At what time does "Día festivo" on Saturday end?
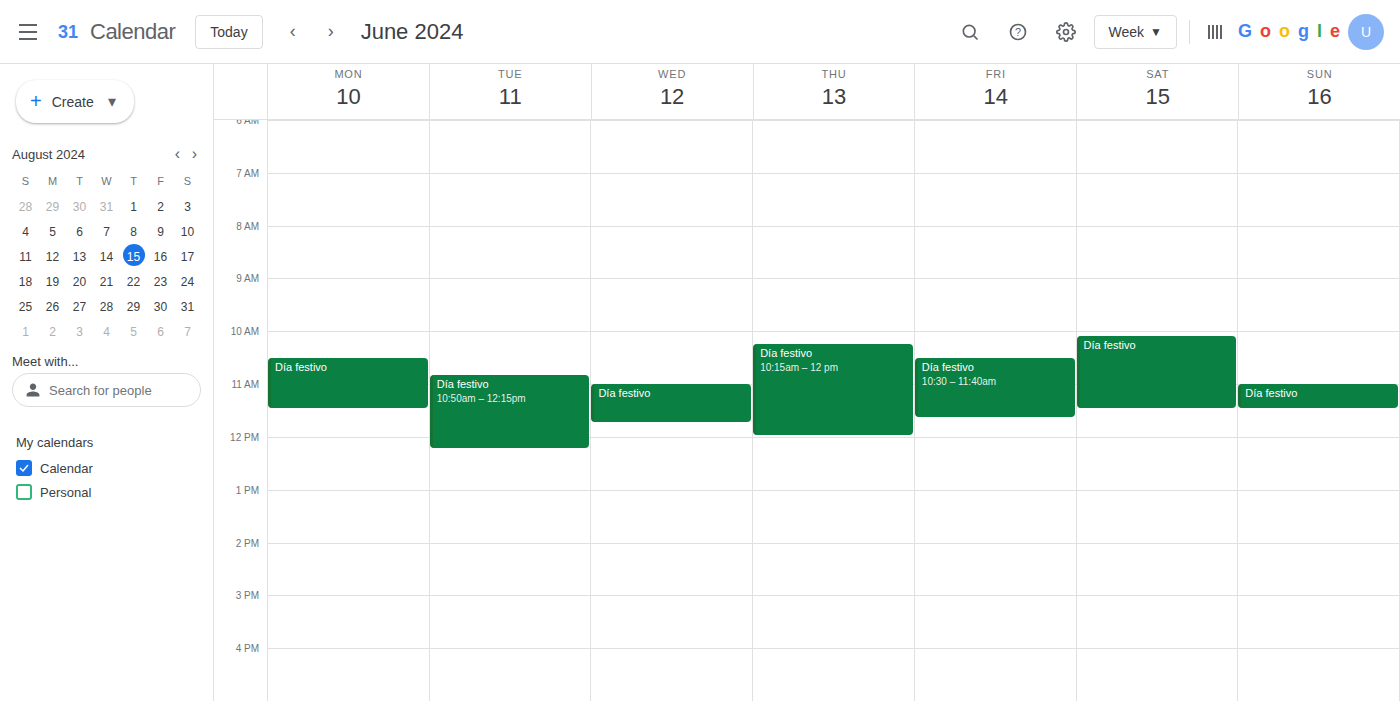
11:30 AM